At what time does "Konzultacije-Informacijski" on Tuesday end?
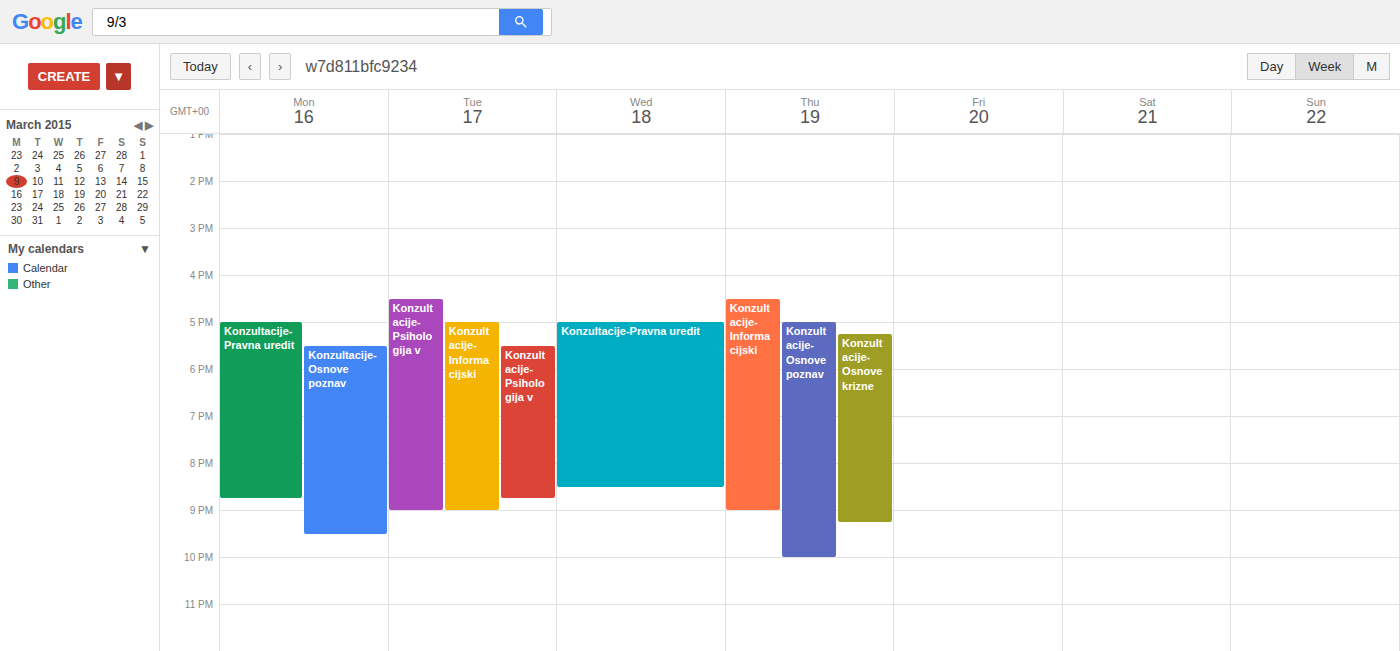
21:00